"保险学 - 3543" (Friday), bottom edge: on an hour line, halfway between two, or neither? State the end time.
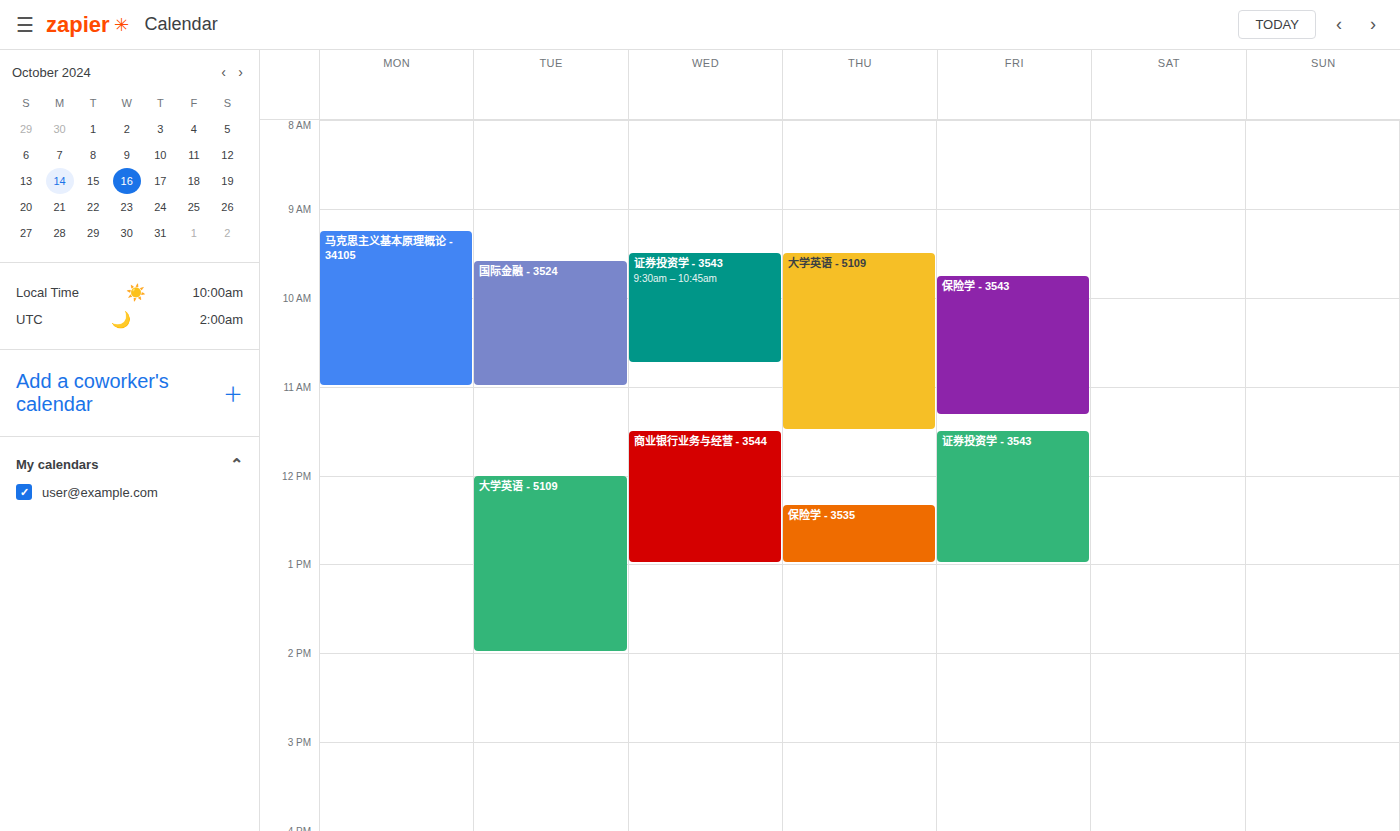
11:20 AM -- neither: 20 minutes below the 11 AM line and 40 minutes above the 12 PM line.